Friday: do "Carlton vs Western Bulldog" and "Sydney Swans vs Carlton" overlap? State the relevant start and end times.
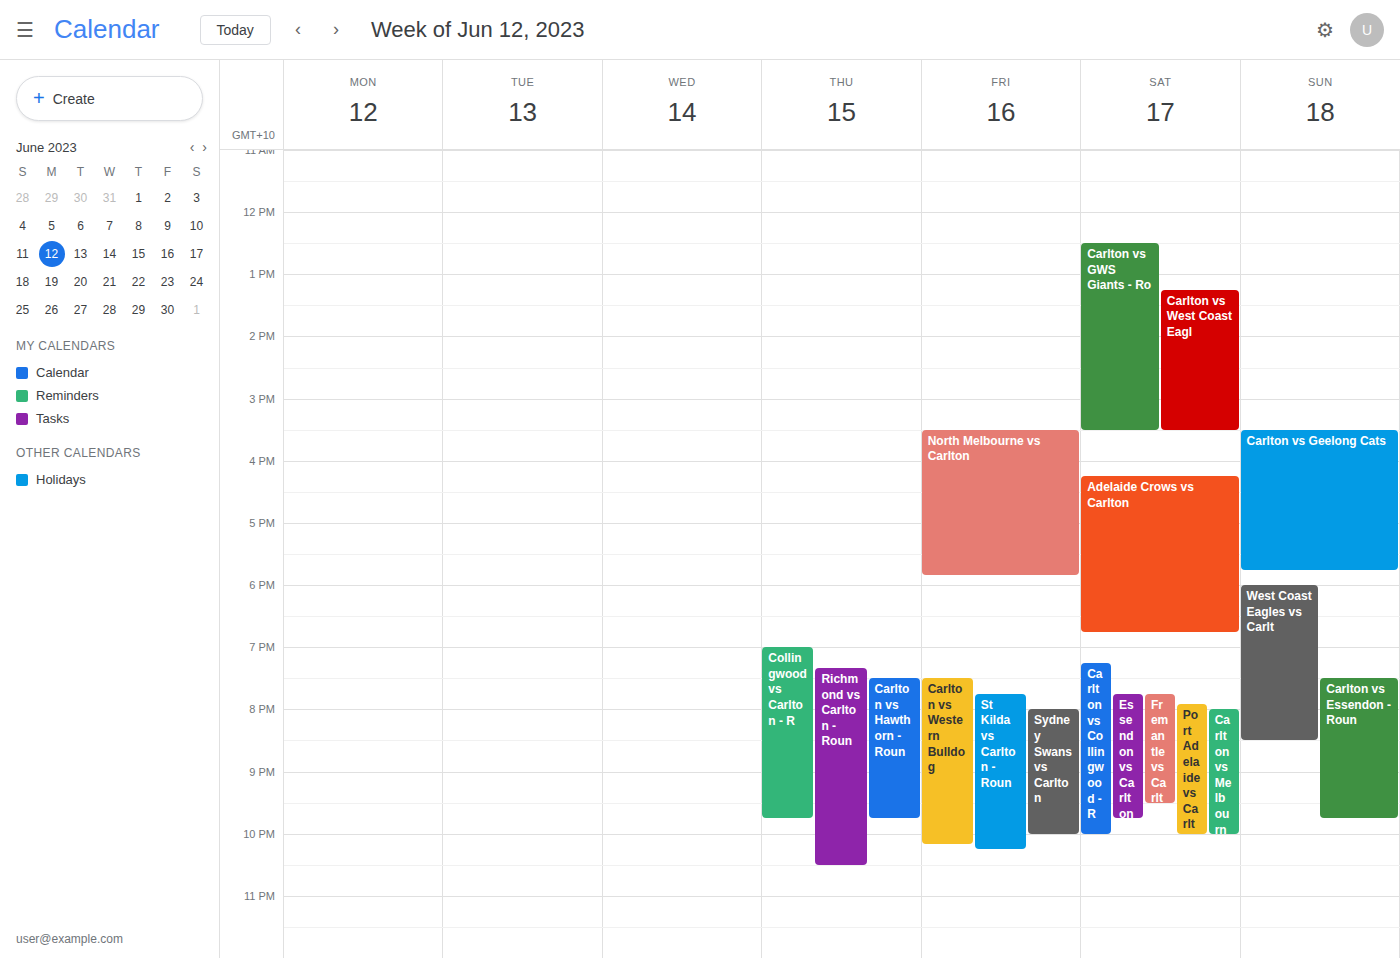
"Sydney Swans vs Carlton" runs 20:00 to 22:00, inside "Carlton vs Western Bulldog" -- they overlap.